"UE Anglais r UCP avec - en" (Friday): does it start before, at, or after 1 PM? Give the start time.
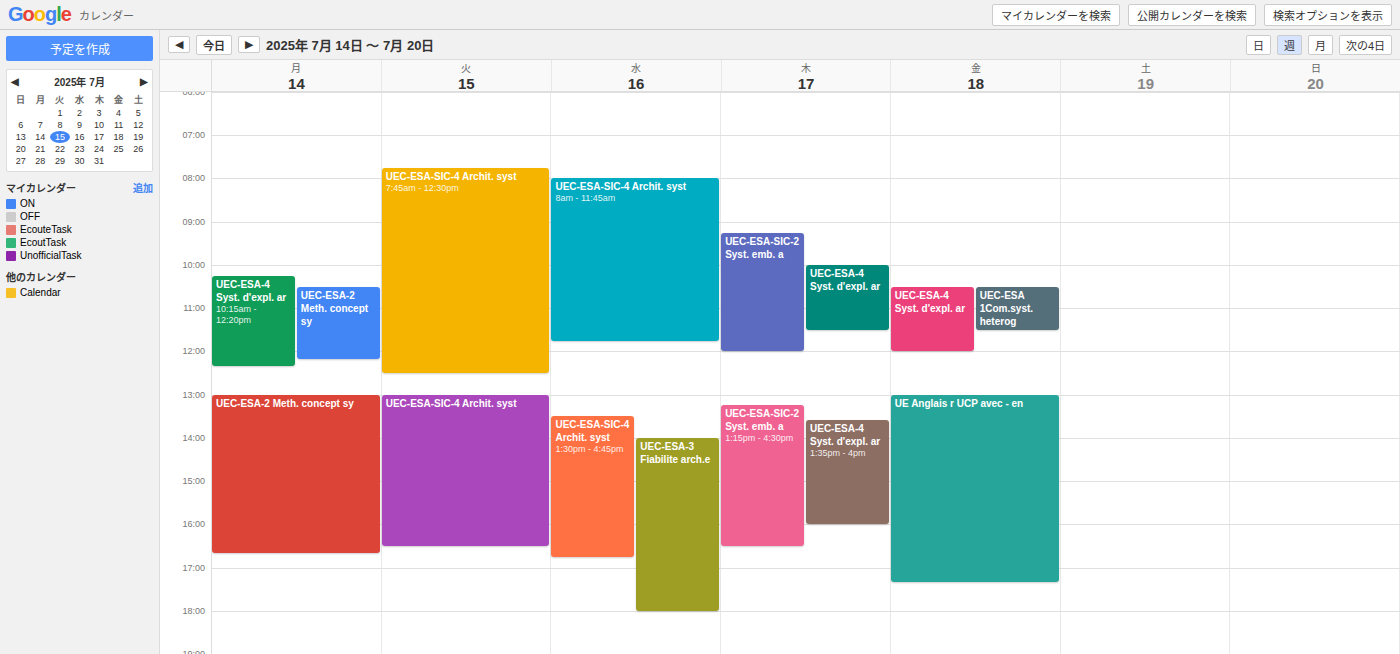
1:00 PM -- exactly at 1 PM, on the 1 PM line.